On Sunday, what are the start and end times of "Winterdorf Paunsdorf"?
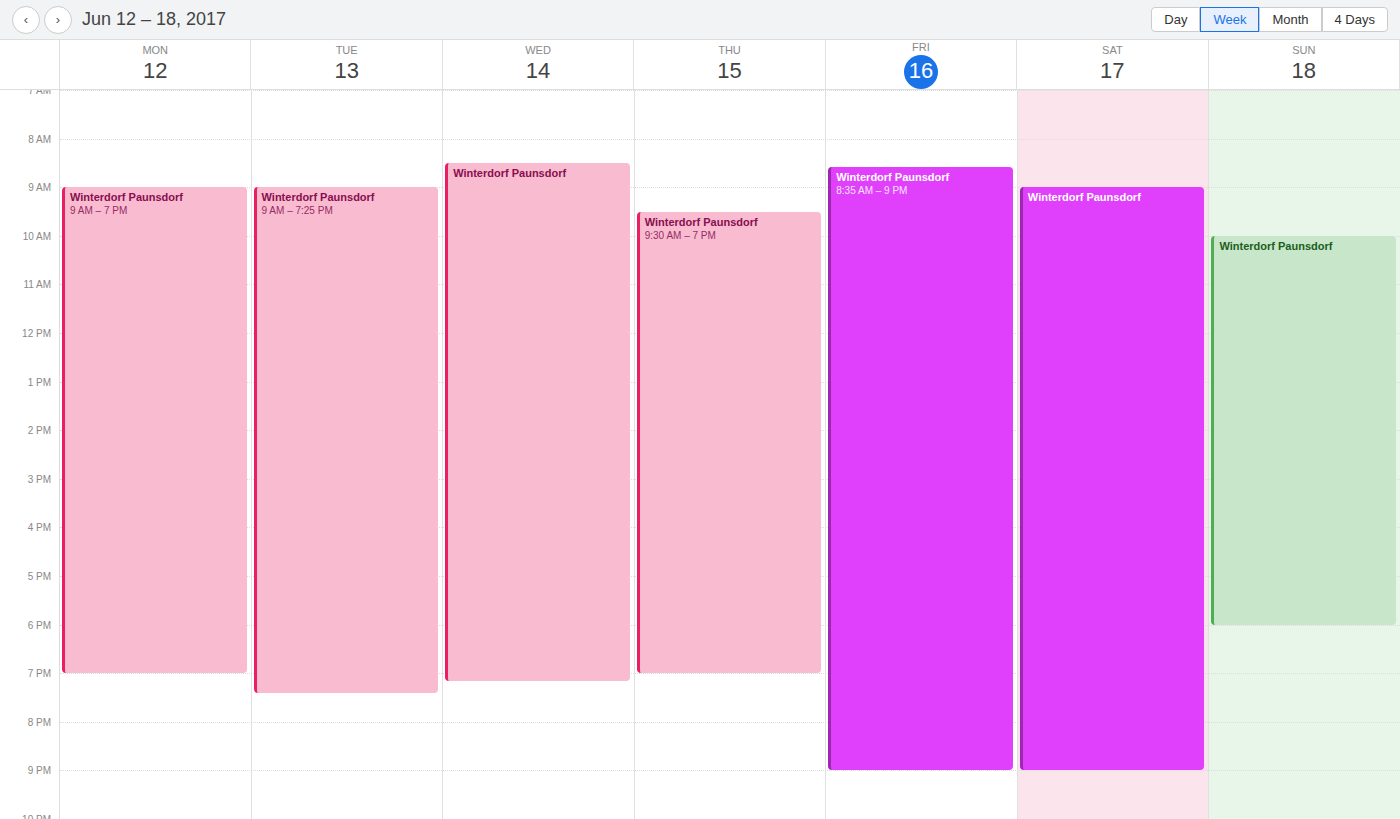
10:00 AM to 6:00 PM